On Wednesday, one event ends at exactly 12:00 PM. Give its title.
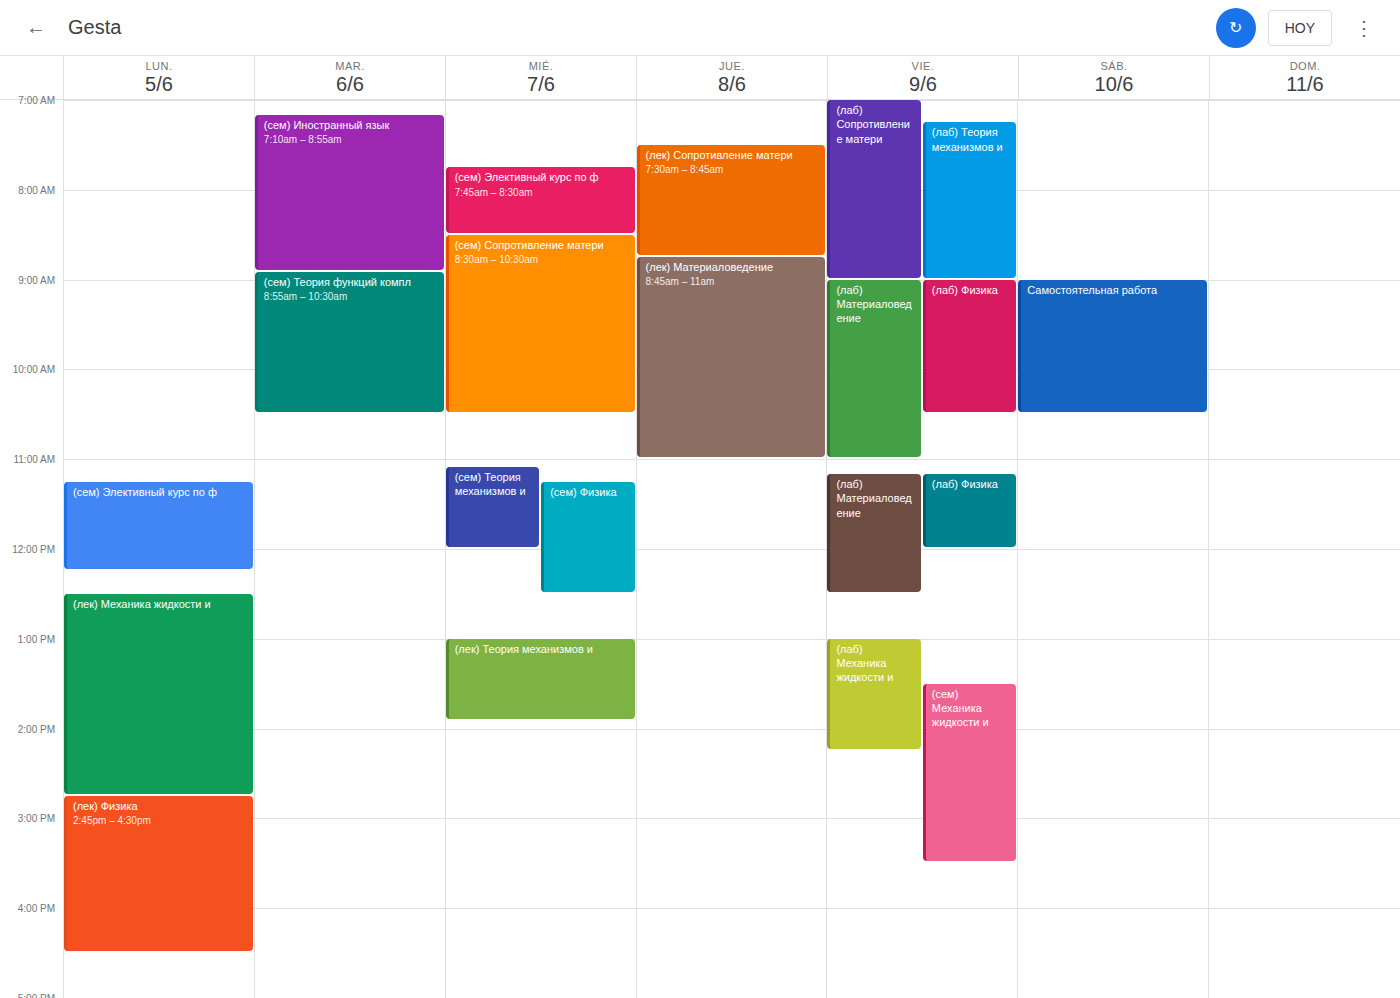
"(сем) Теория механизмов и"